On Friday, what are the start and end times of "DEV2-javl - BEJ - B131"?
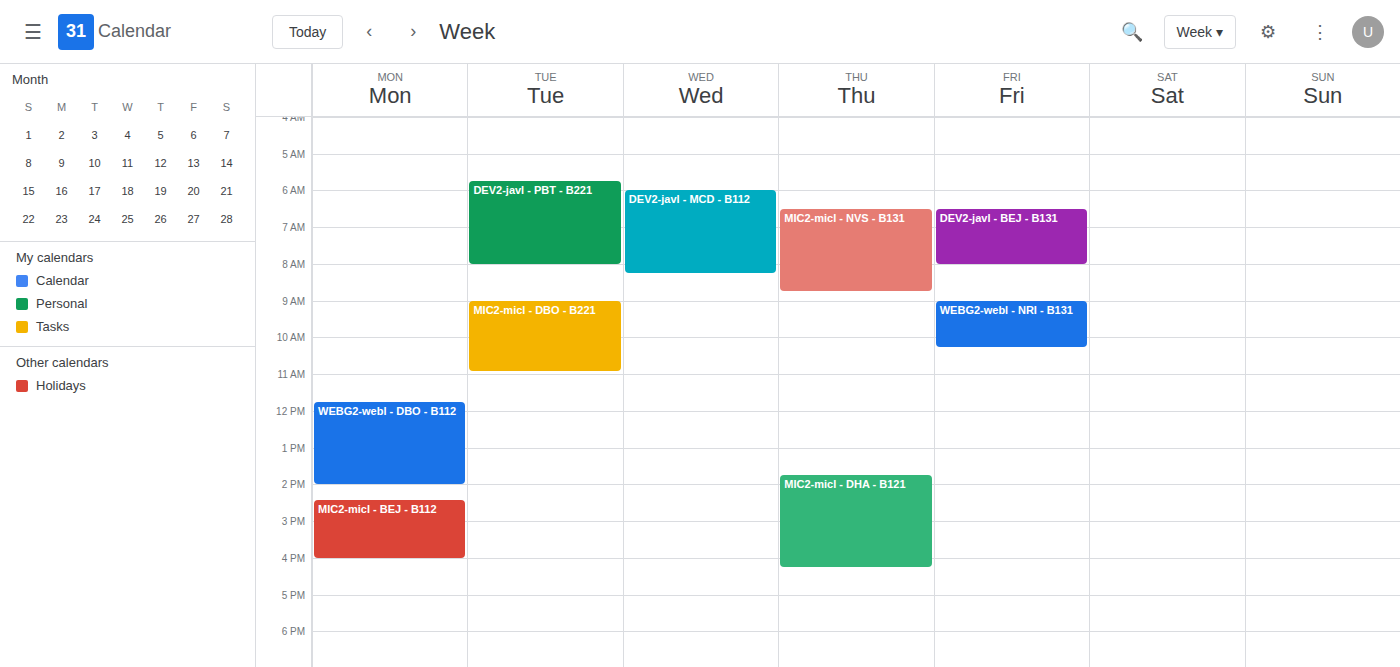
6:30 AM to 8:00 AM